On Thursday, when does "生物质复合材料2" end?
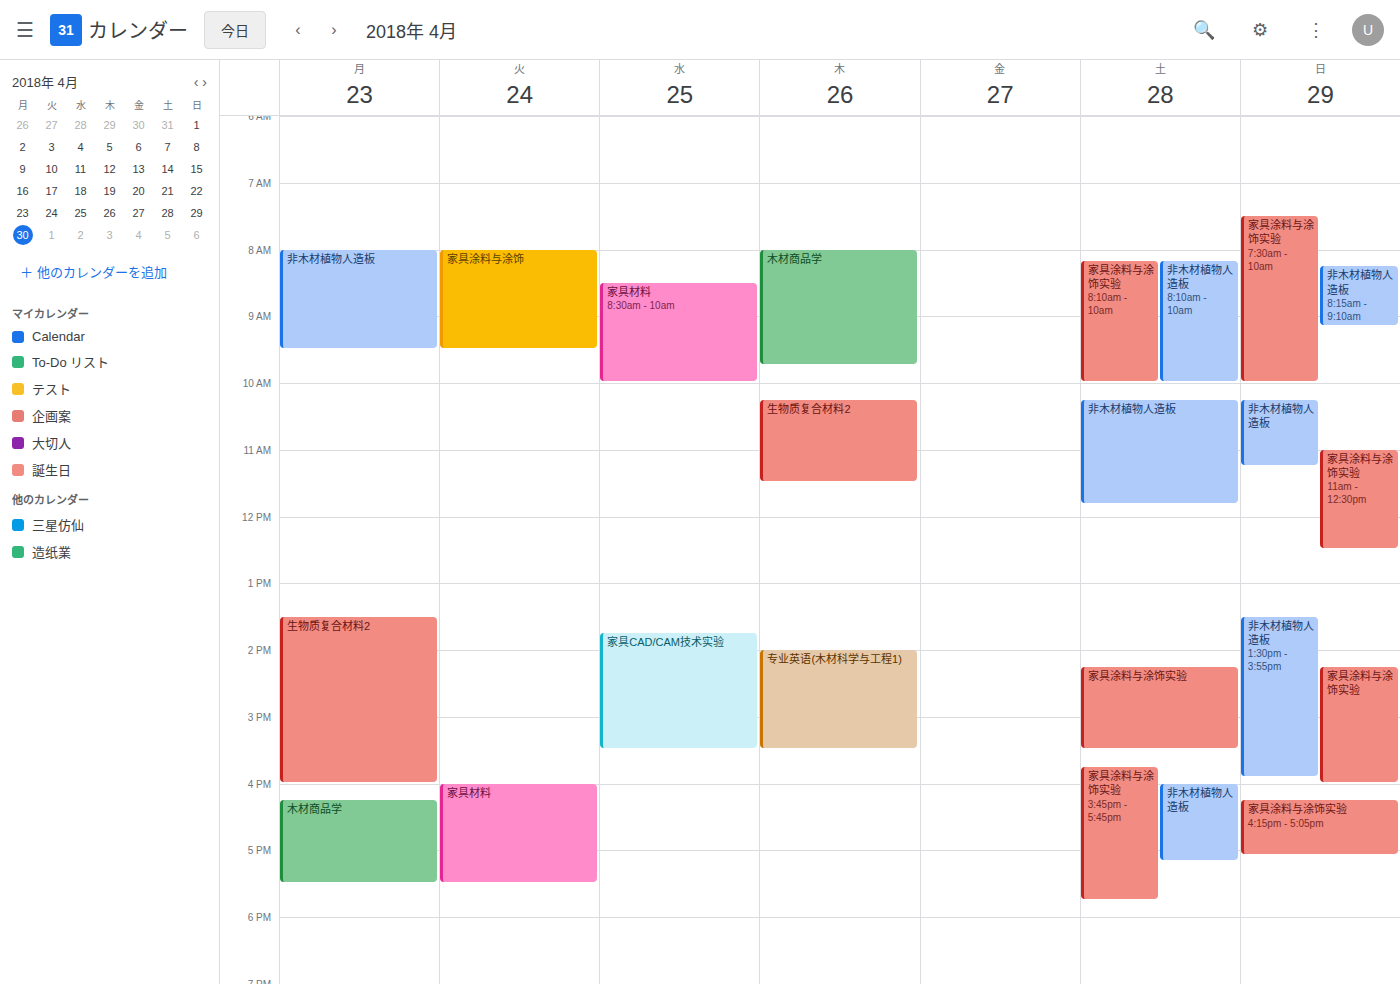
11:30